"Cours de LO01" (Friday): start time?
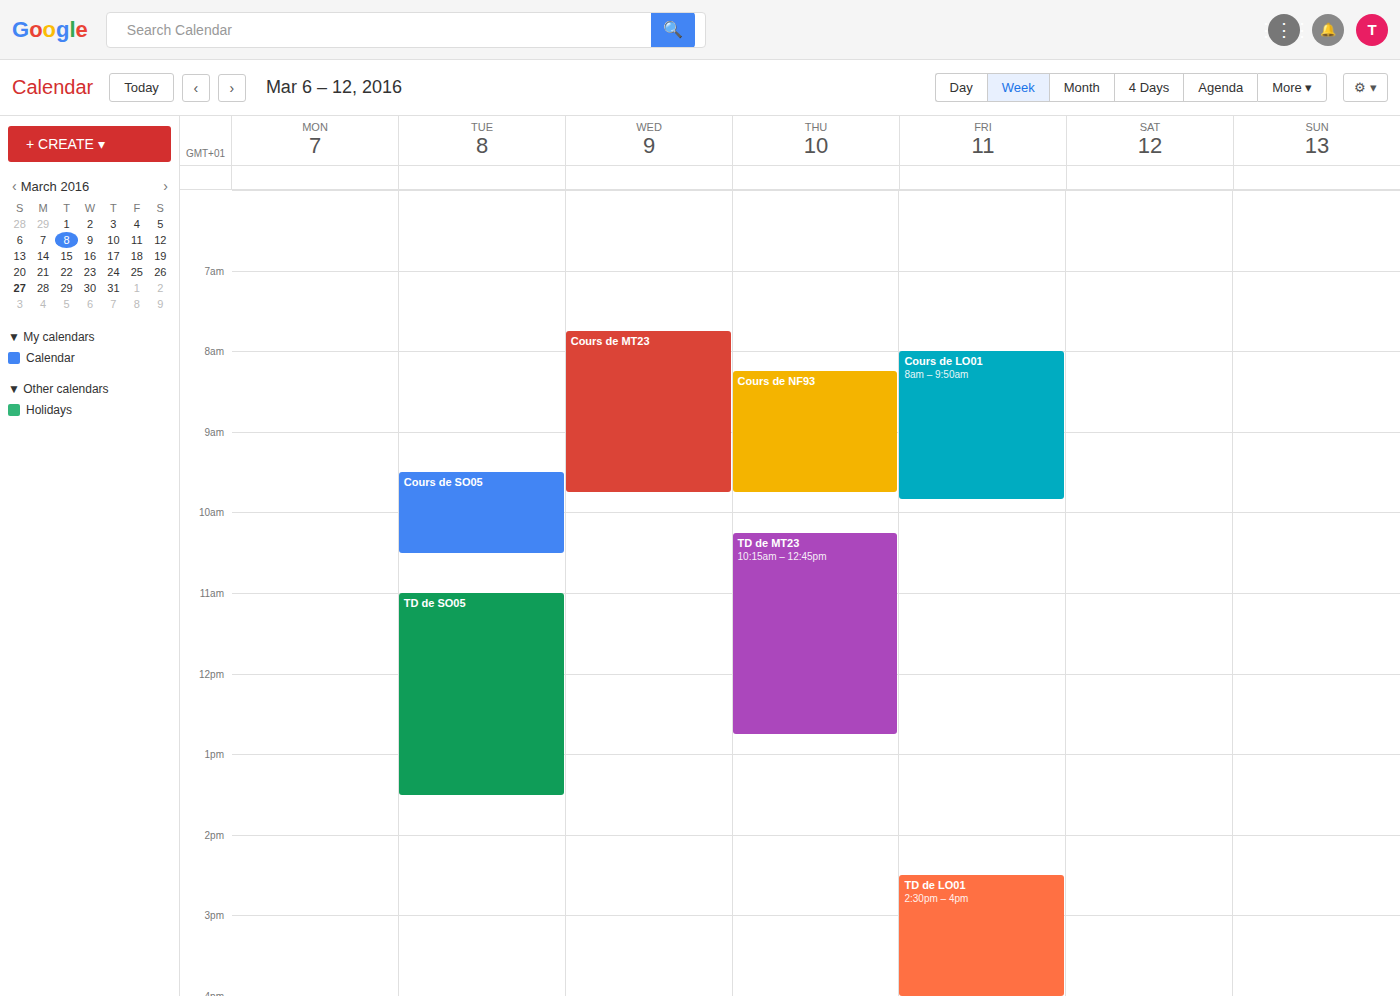
8:00 AM